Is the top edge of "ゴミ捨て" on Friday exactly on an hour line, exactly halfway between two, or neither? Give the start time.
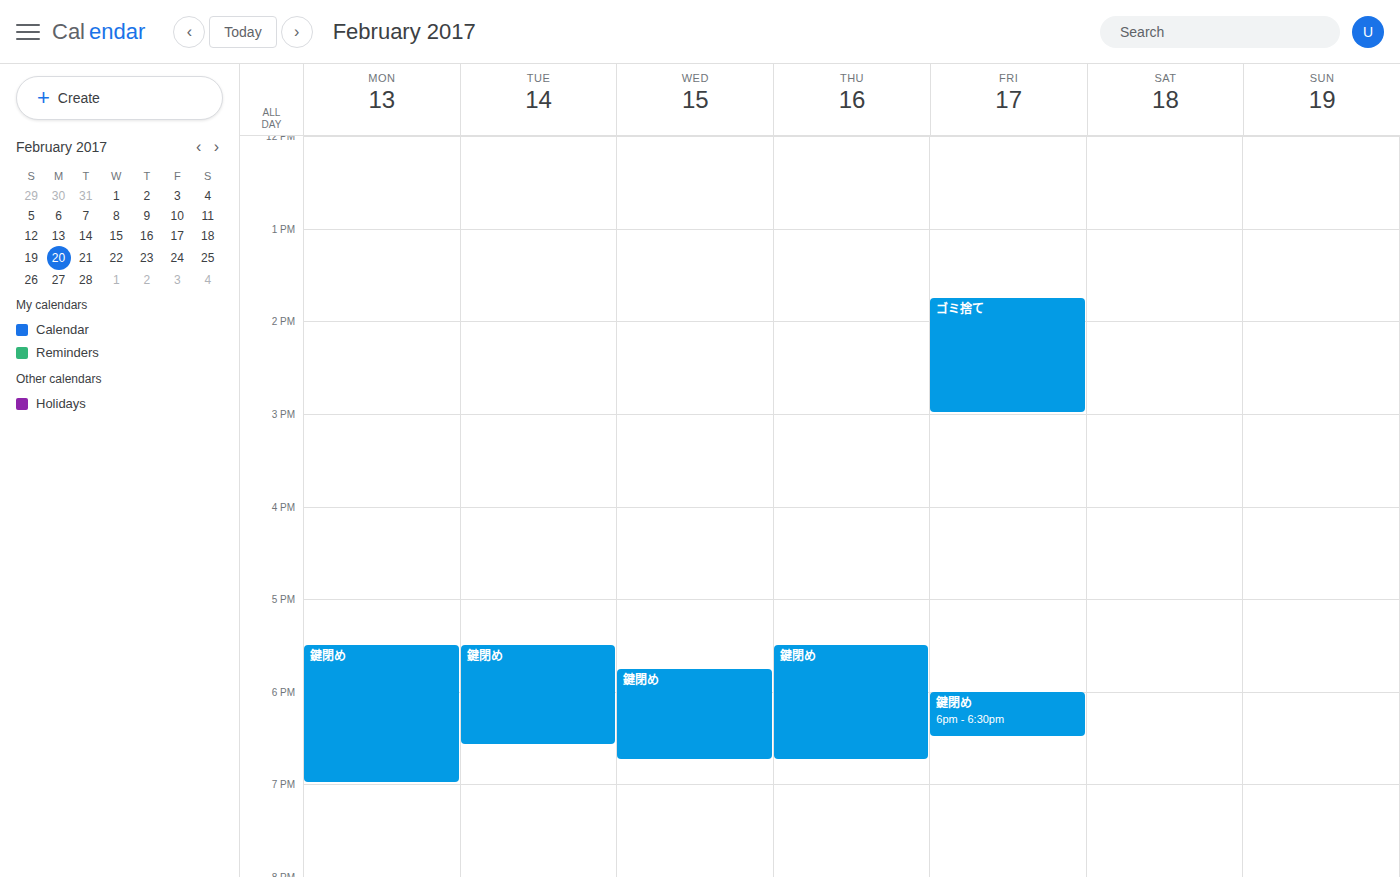
1:45 PM -- neither: three quarters of the way from the 1 PM line to the 2 PM line.